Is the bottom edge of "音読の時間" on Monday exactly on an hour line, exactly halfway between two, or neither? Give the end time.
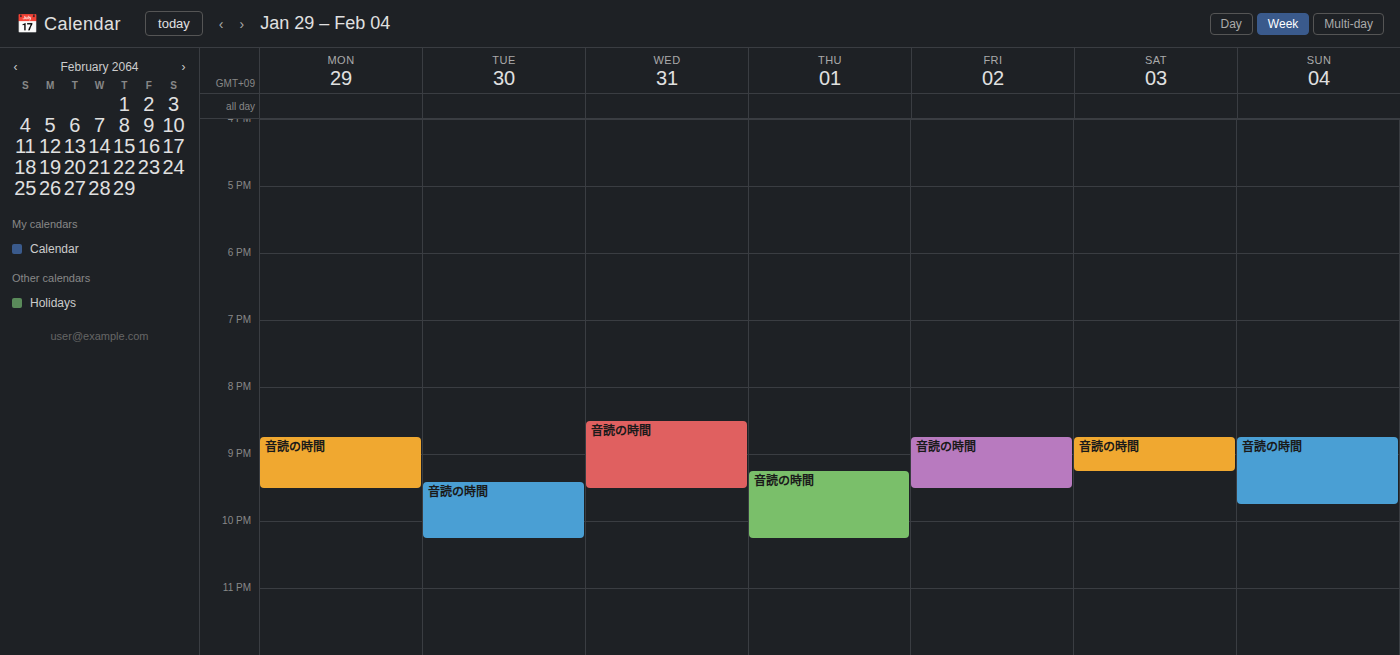
9:30 PM -- halfway between the 9 PM and 10 PM lines.